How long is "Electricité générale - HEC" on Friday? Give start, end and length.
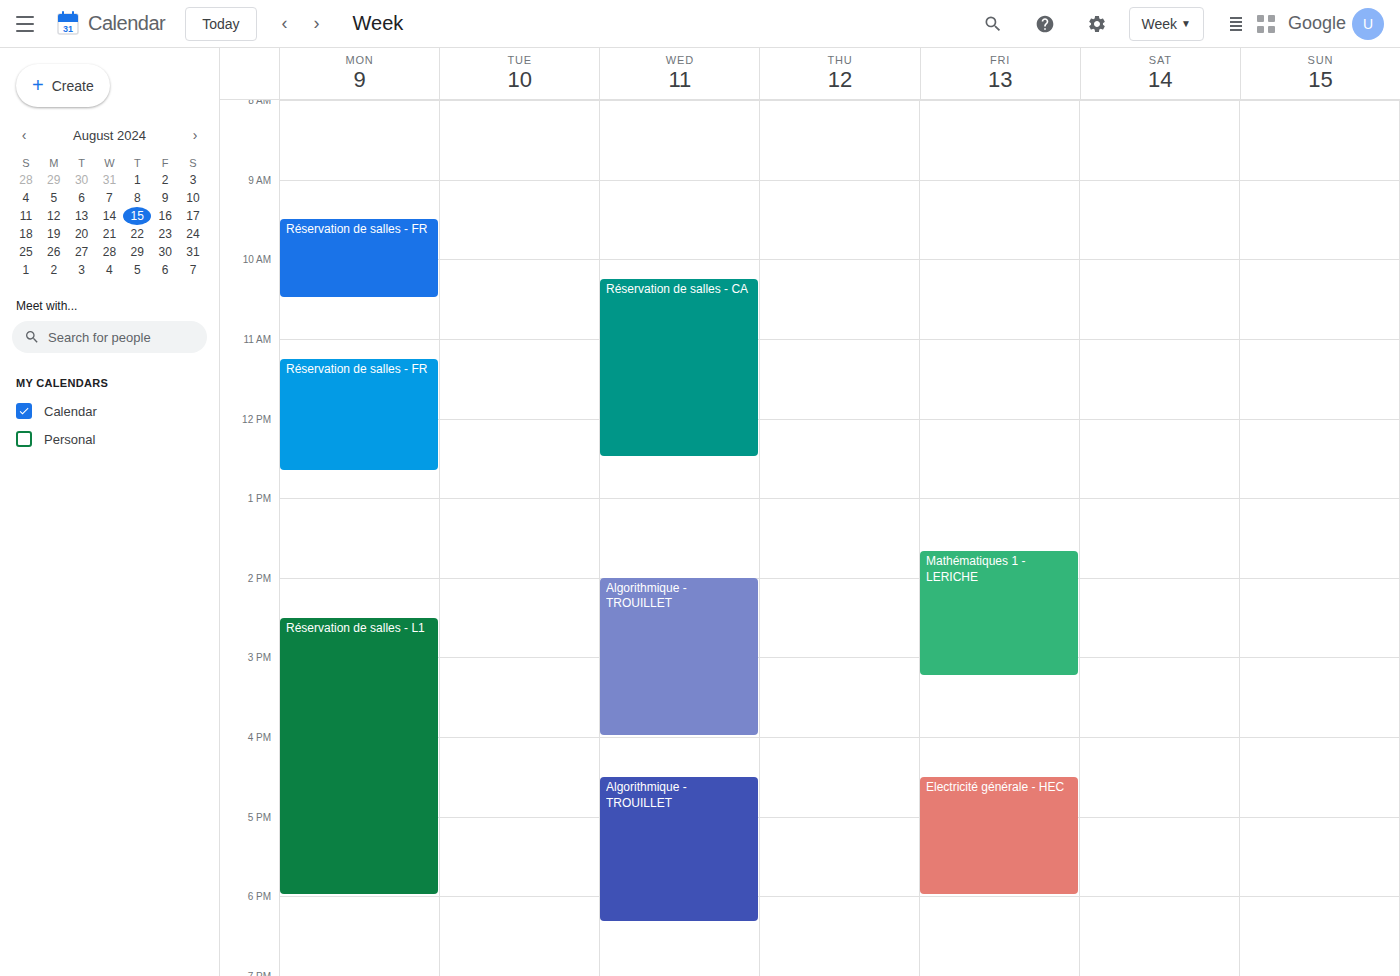
4:30 PM to 6:00 PM, 1 hour 30 minutes